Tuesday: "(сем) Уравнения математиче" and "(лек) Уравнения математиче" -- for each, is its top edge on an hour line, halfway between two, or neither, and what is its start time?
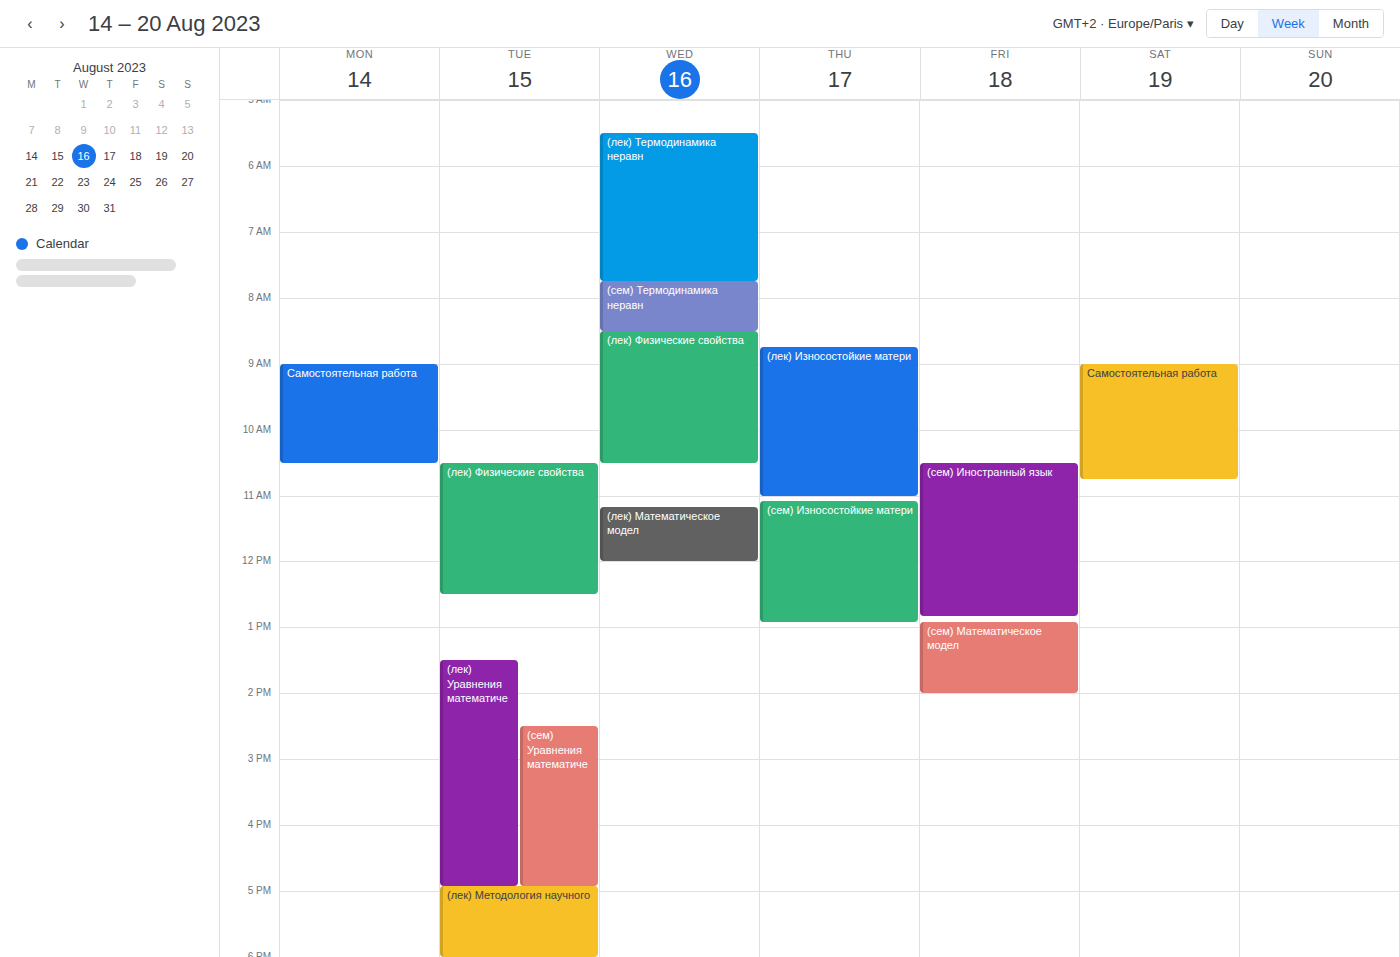
"(сем) Уравнения математиче": 2:30 PM, halfway between the 2 PM and 3 PM lines. "(лек) Уравнения математиче": 1:30 PM, halfway between the 1 PM and 2 PM lines.